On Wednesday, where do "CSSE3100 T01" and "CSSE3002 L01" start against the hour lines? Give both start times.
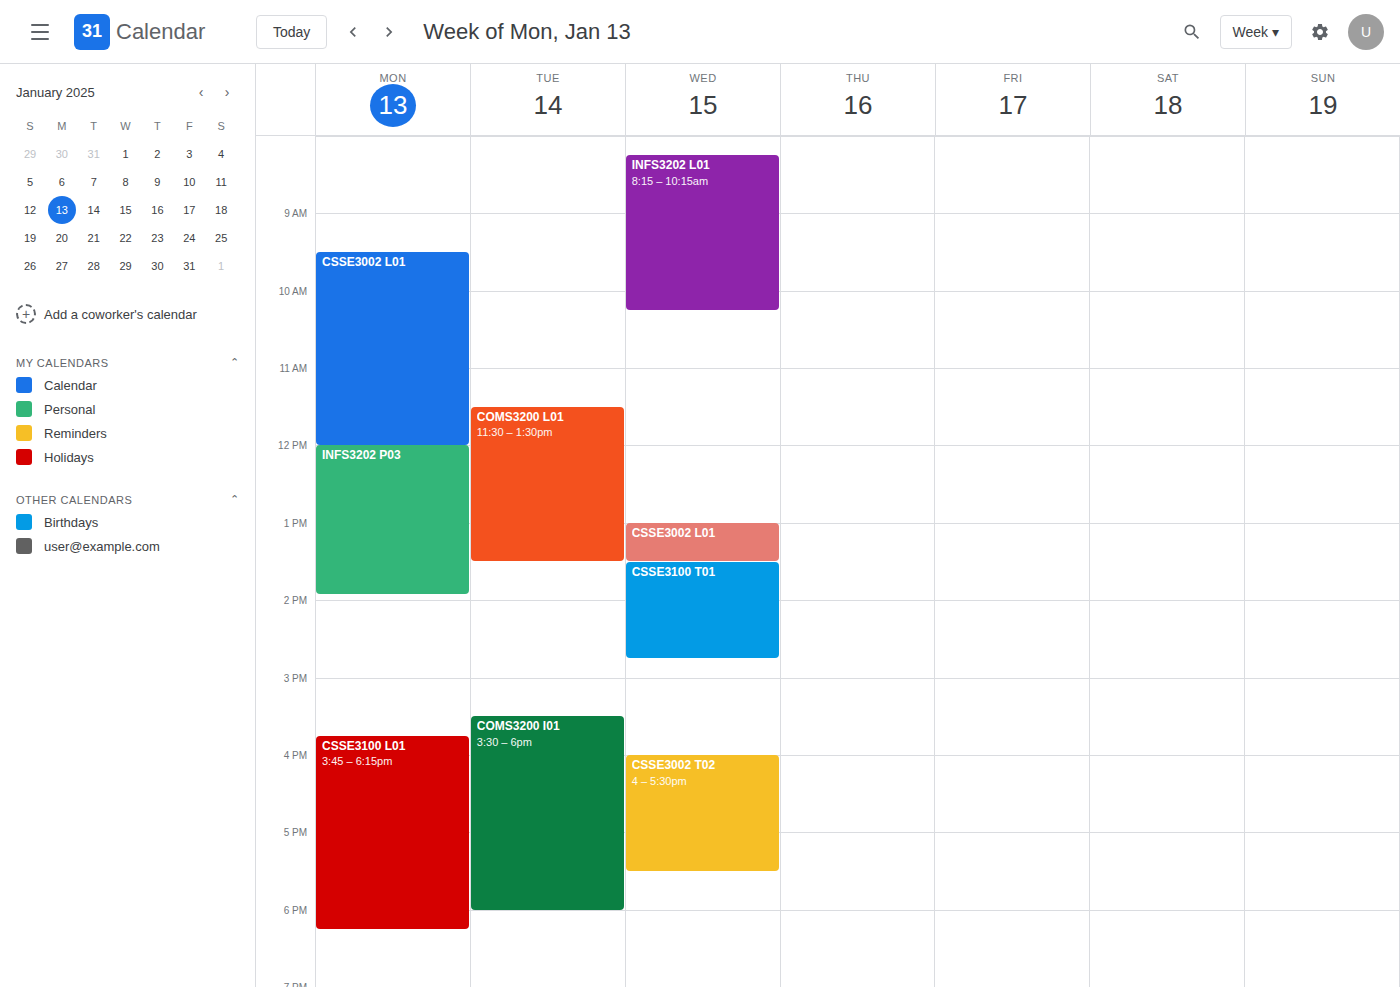
"CSSE3100 T01": 1:30 PM, halfway between the 1 PM and 2 PM lines. "CSSE3002 L01": 1:00 PM, exactly on the 1 PM line.